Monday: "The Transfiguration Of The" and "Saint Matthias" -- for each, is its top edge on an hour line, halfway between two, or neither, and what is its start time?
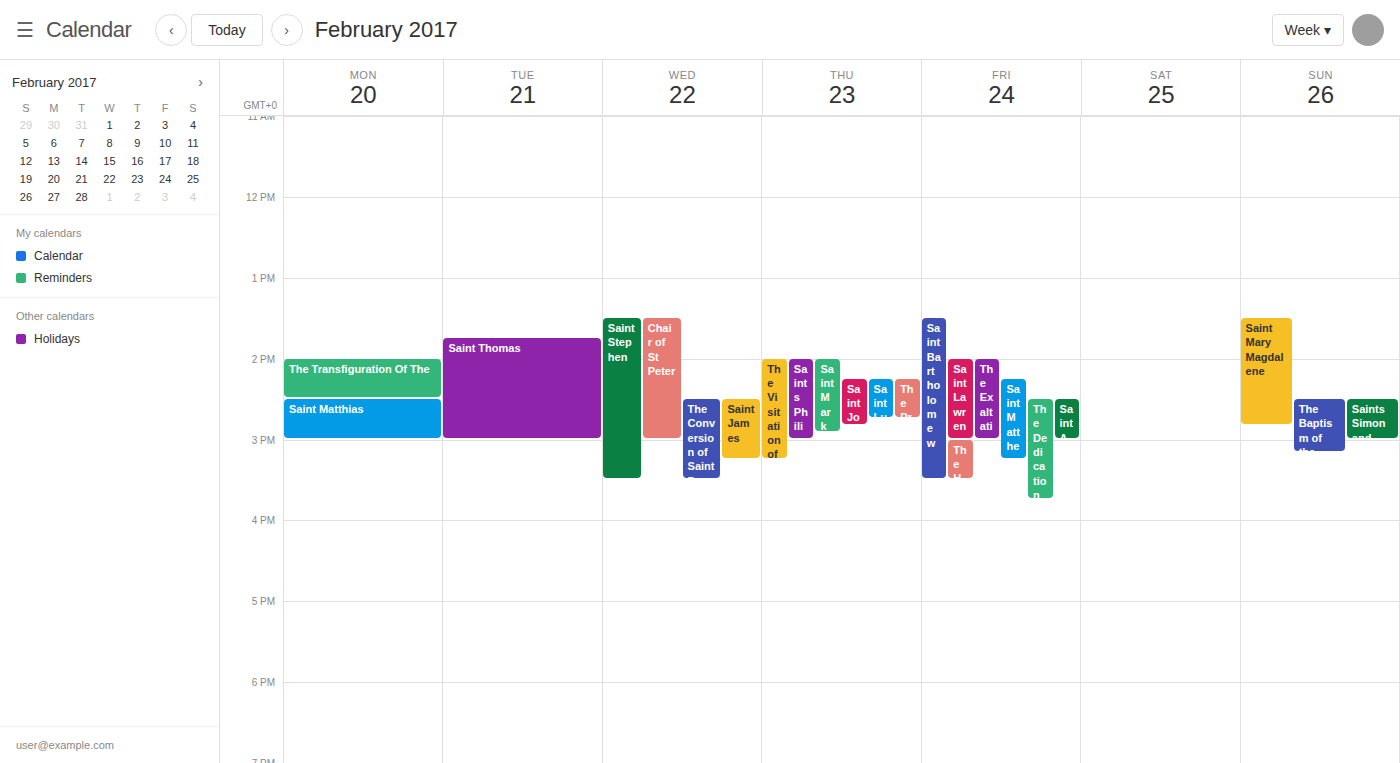
"The Transfiguration Of The": 14:00, exactly on the 14:00 line. "Saint Matthias": 14:30, halfway between the 14:00 and 15:00 lines.